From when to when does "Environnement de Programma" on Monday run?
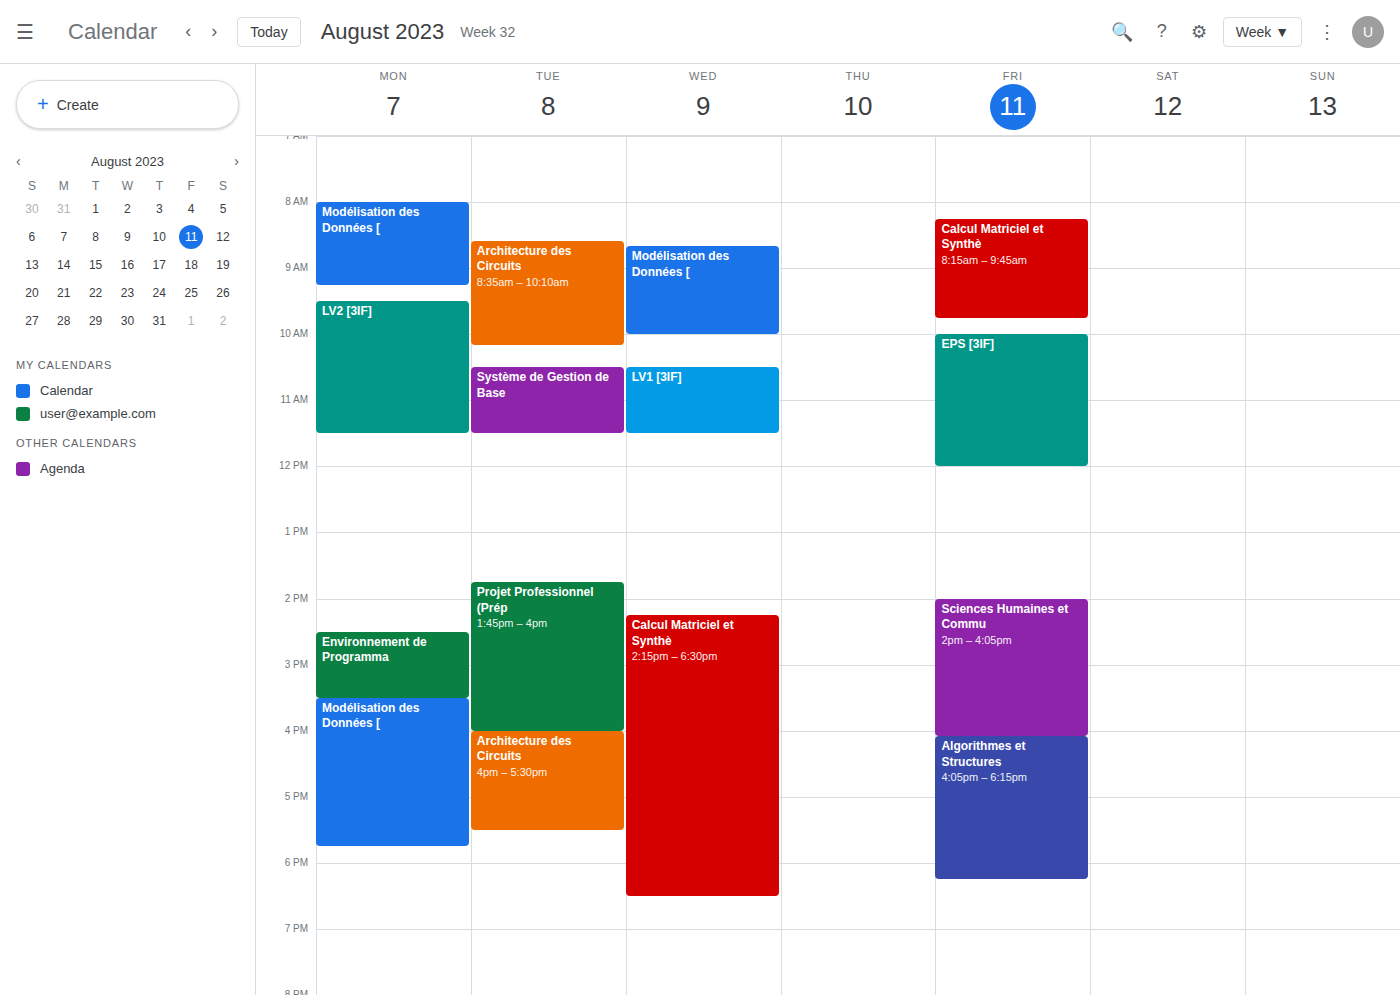
2:30 PM to 3:30 PM